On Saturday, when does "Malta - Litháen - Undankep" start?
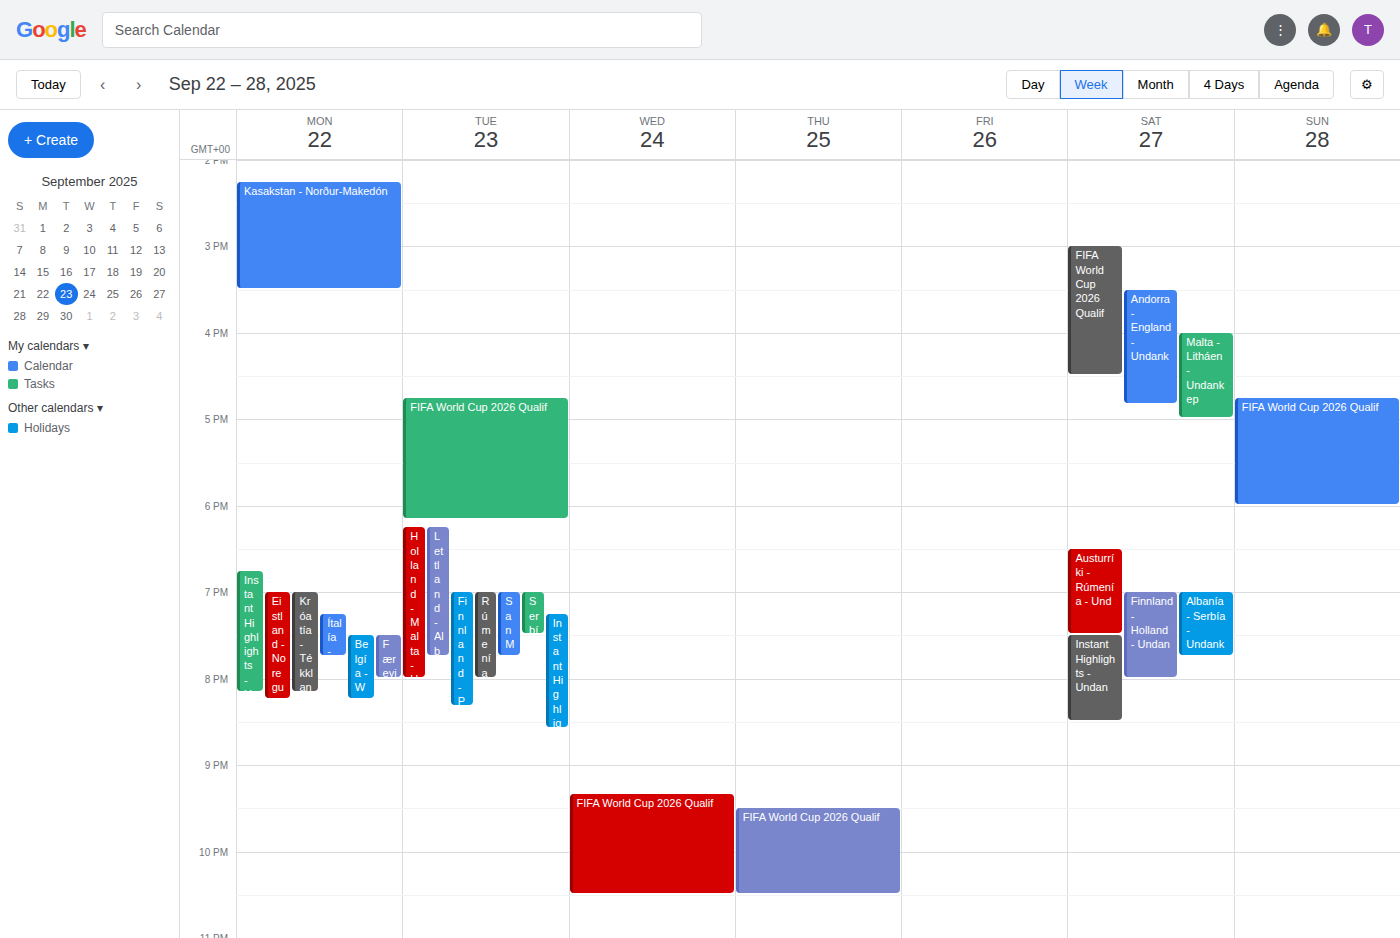
16:00